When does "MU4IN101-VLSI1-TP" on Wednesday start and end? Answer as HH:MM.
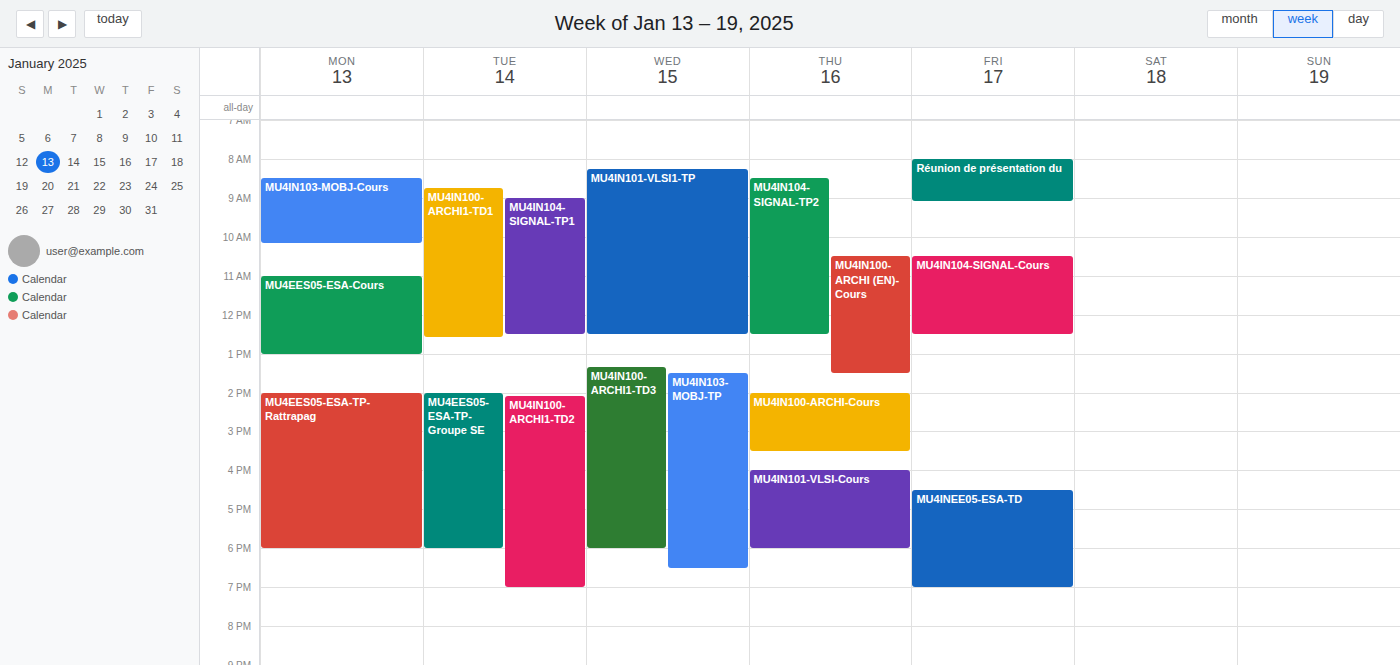
08:15 to 12:30